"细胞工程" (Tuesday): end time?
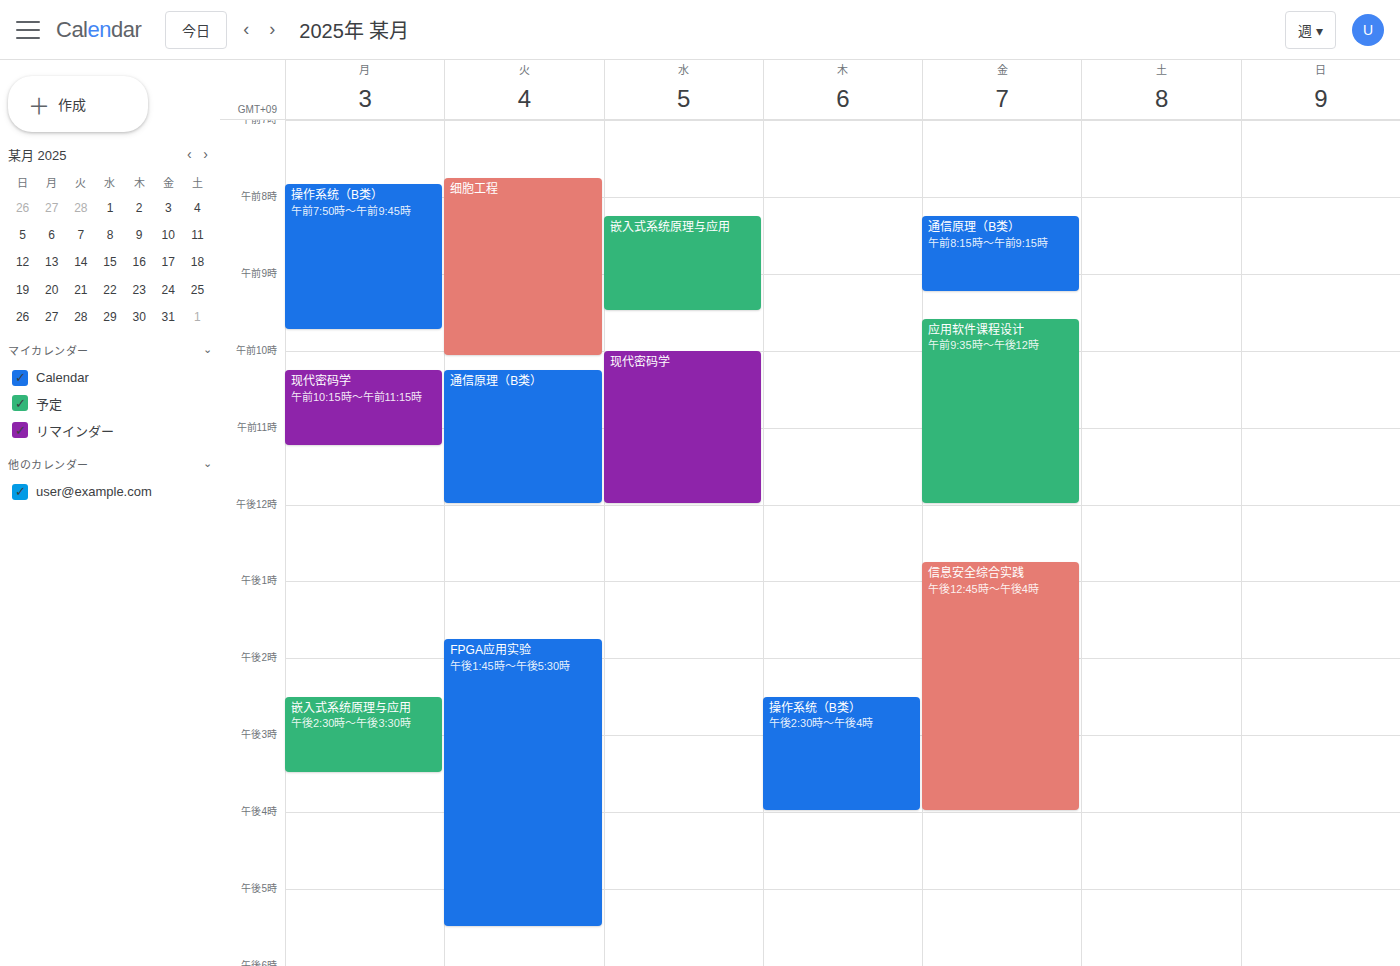
10:05 AM